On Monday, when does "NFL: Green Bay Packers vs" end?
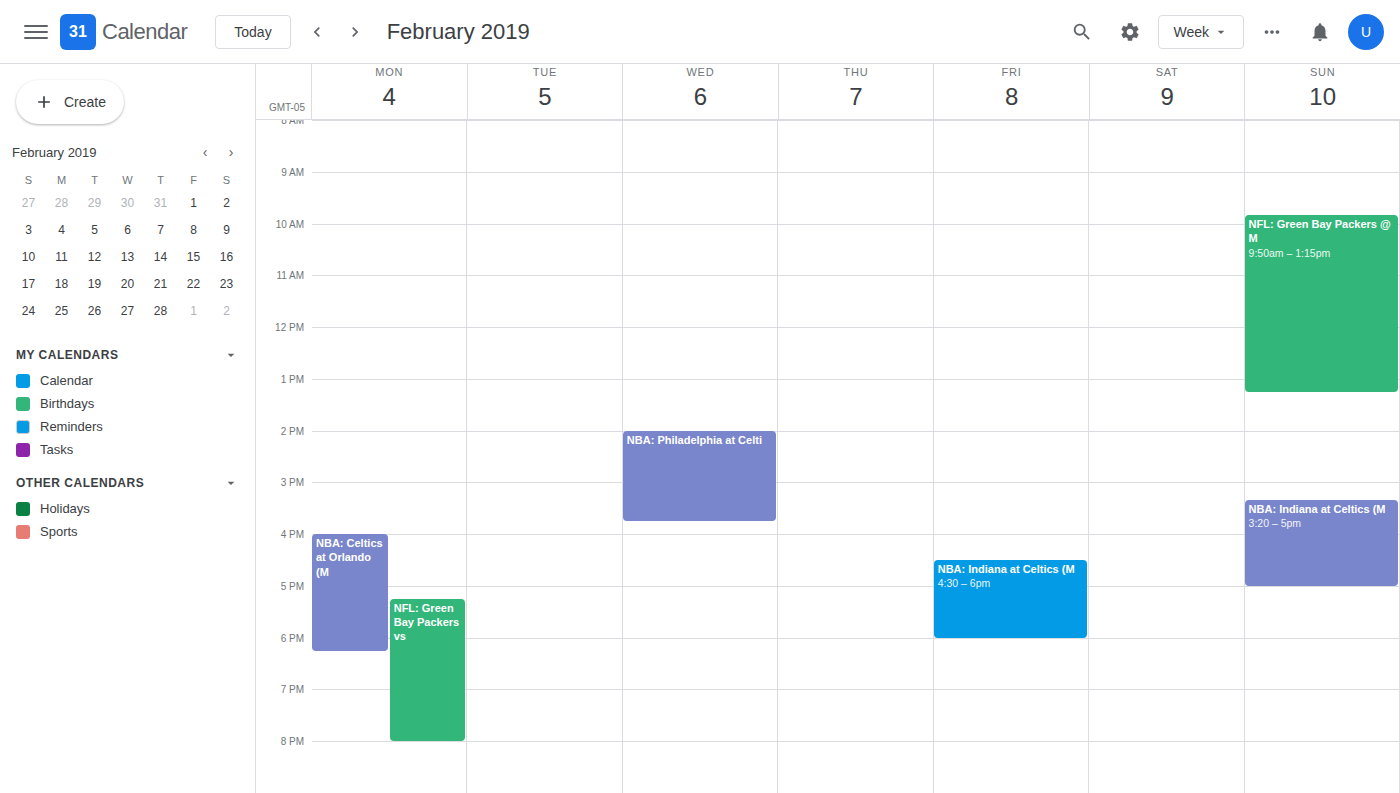
8:00 PM